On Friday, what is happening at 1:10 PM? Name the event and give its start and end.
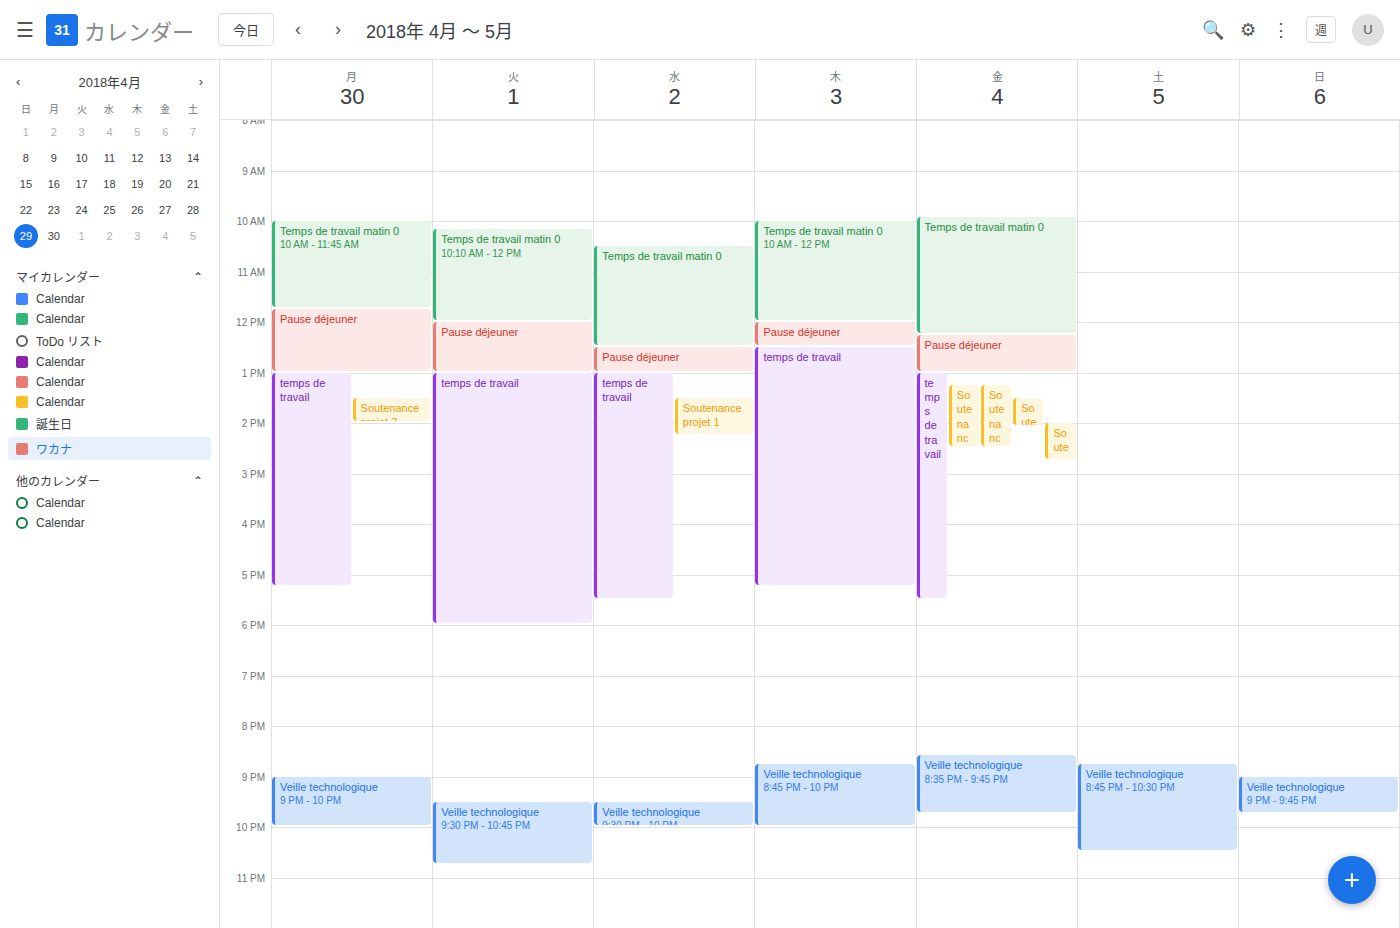
"temps de travail", 1:00 PM to 5:30 PM